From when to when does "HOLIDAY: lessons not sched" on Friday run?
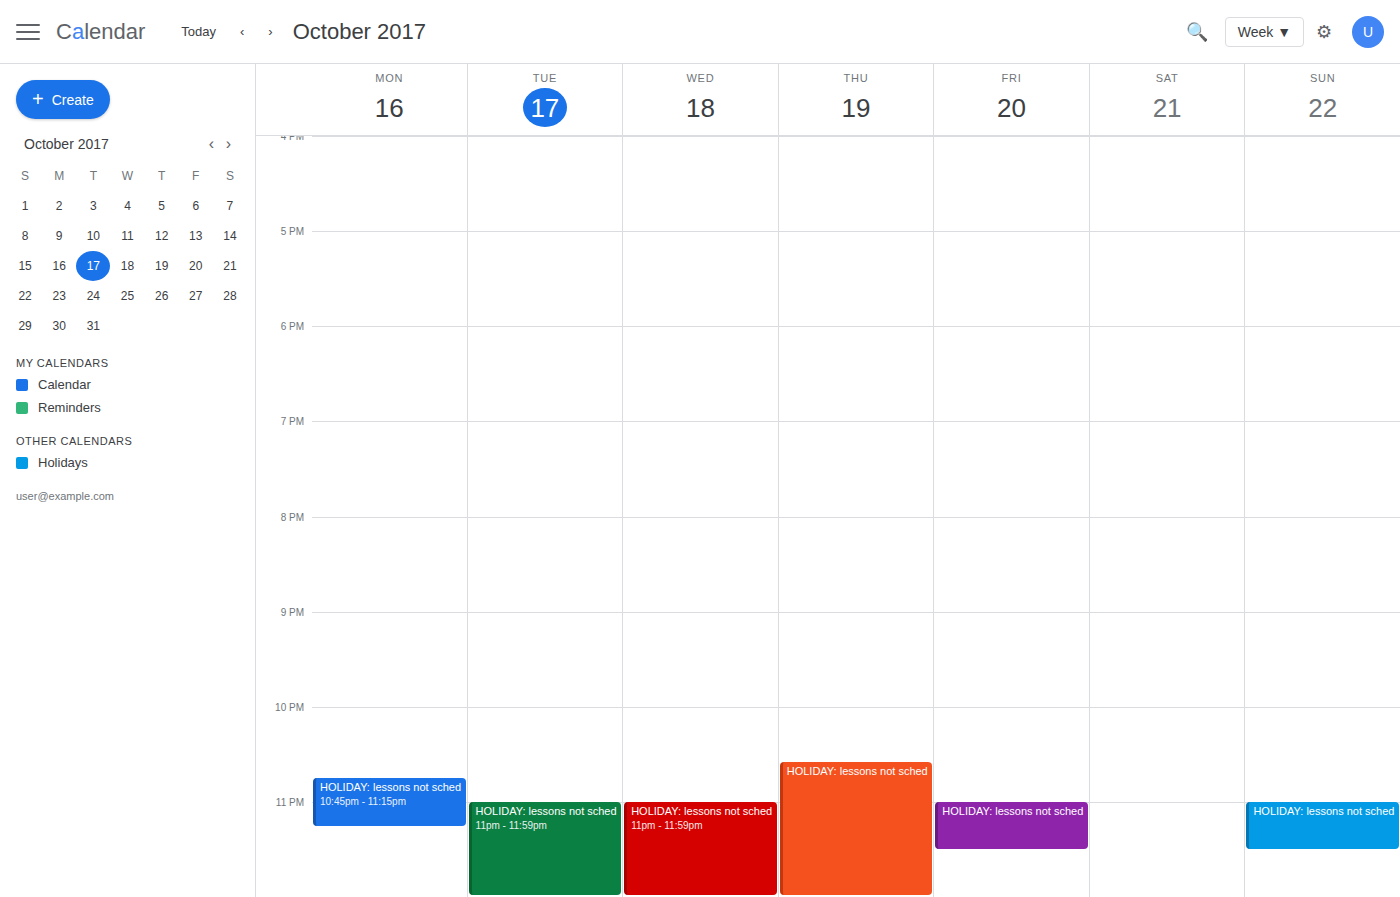
11:00 PM to 11:30 PM